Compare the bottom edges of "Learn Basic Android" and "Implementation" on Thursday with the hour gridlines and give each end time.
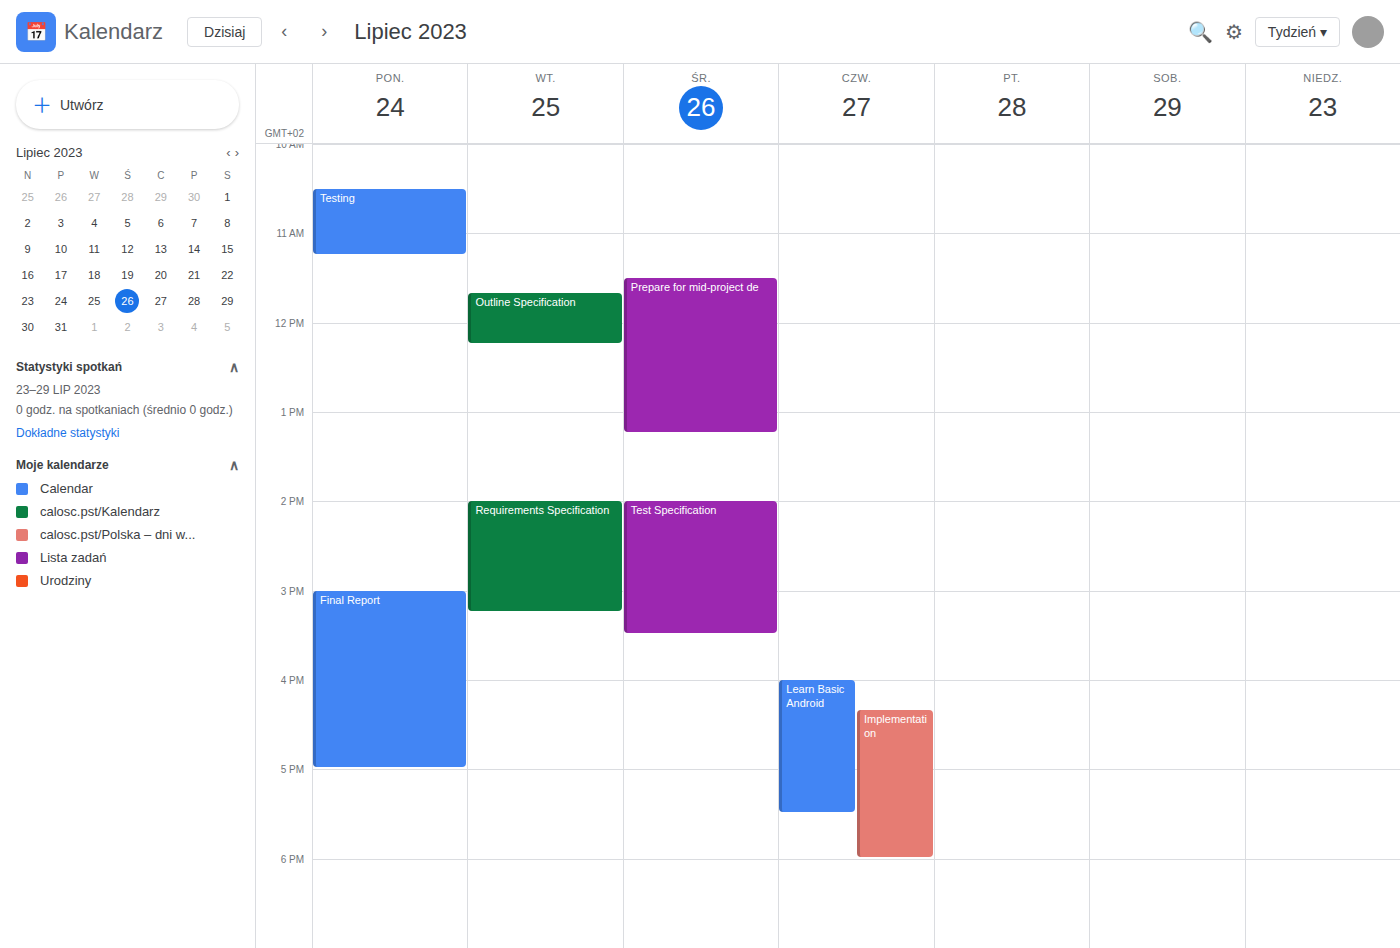
"Learn Basic Android": 5:30 PM, halfway between the 5 PM and 6 PM lines. "Implementation": 6:00 PM, exactly on the 6 PM line.